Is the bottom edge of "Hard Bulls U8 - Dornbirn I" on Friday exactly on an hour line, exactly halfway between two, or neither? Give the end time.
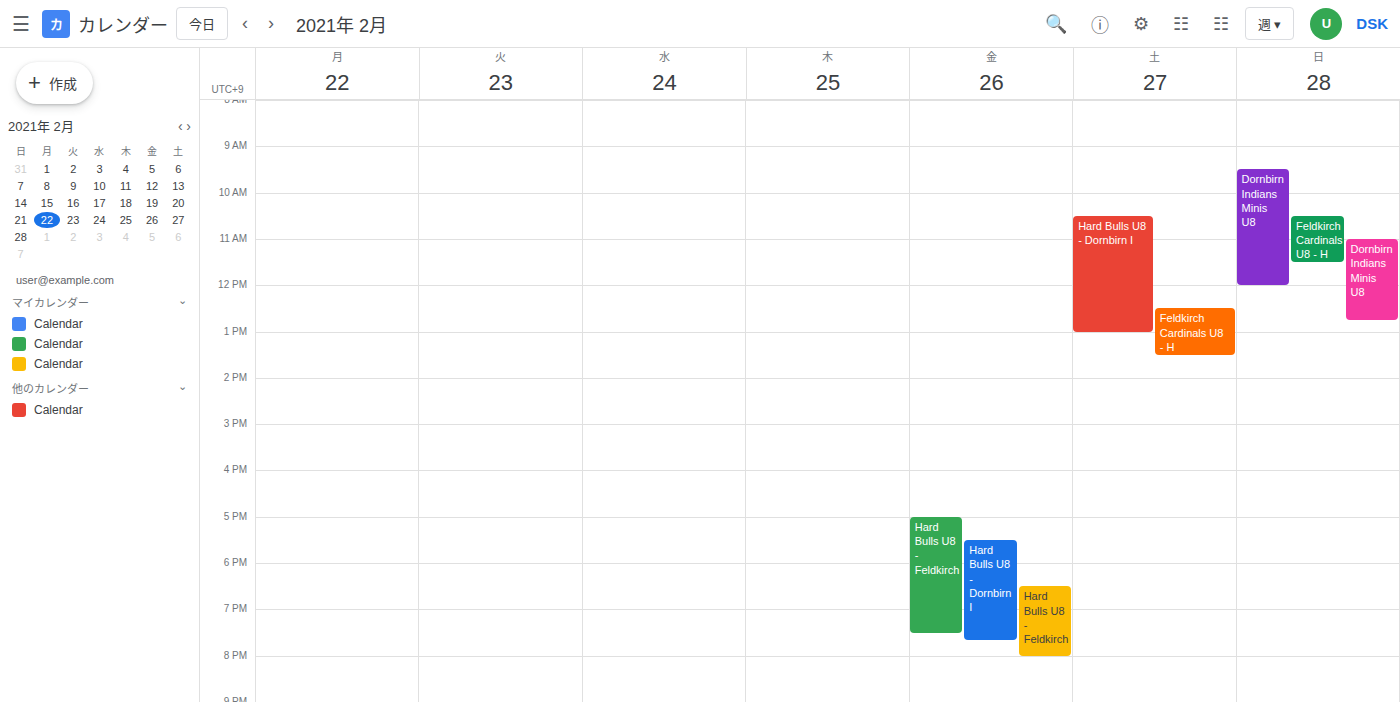
7:40 PM -- neither: 40 minutes below the 7 PM line and 20 minutes above the 8 PM line.